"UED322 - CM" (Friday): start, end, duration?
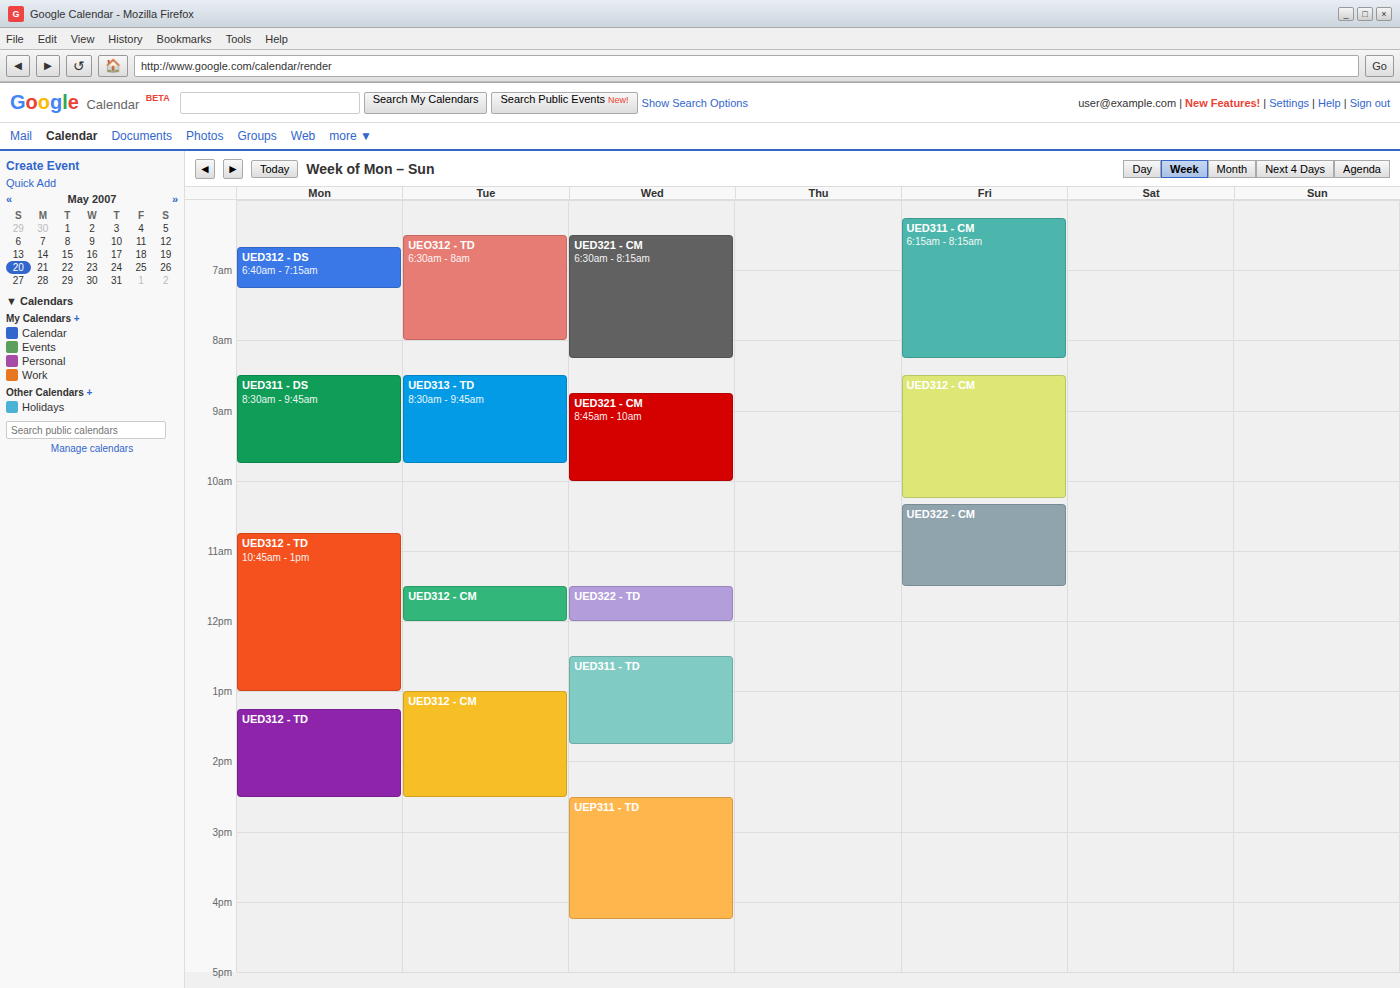
10:20 to 11:30, 1 hour 10 minutes